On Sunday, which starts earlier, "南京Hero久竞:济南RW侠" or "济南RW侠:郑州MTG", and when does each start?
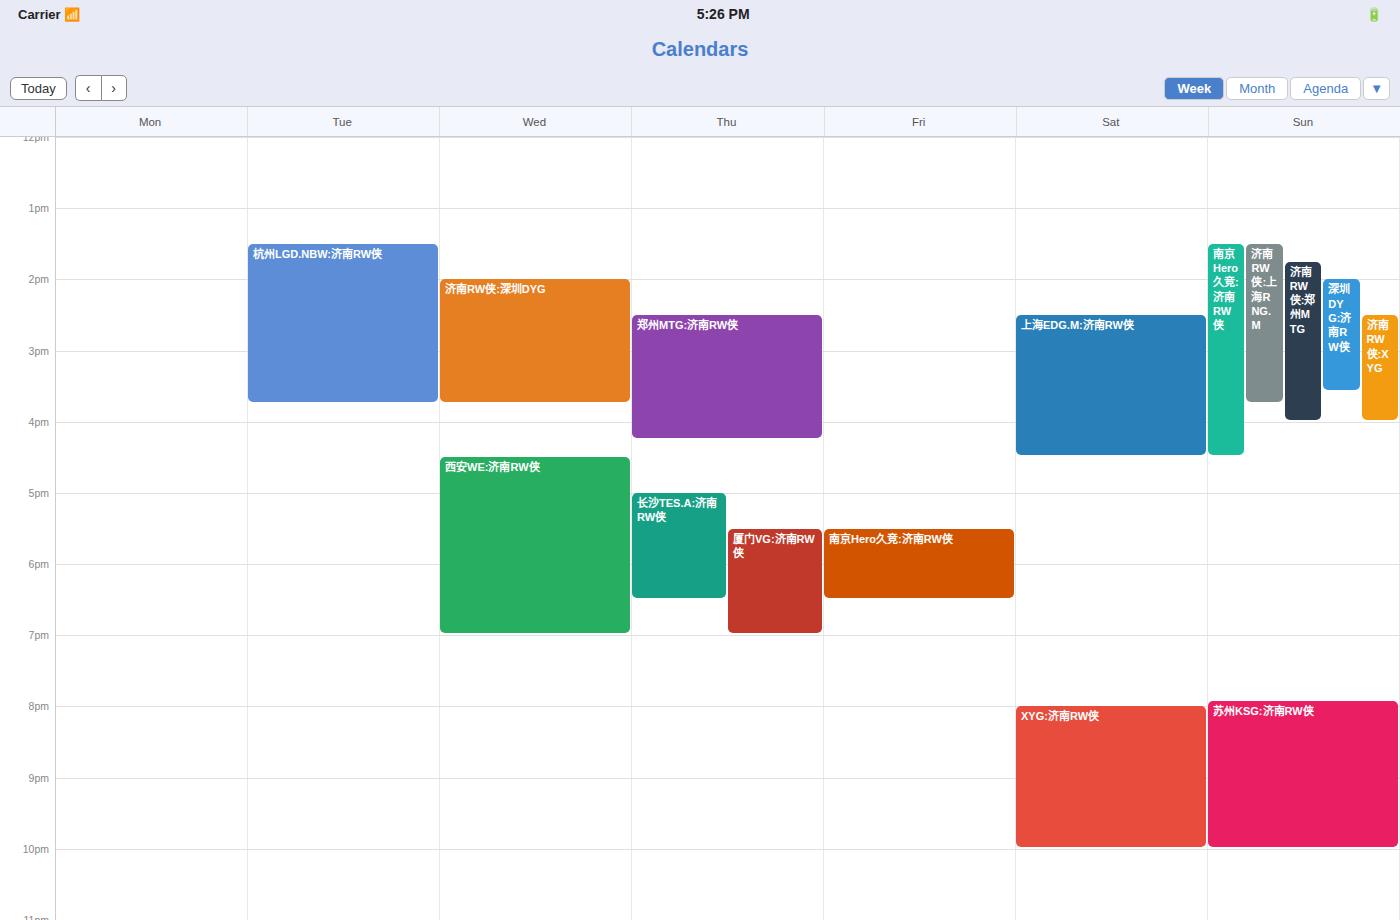
"南京Hero久竞:济南RW侠" 1:30 PM; "济南RW侠:郑州MTG" 1:45 PM.